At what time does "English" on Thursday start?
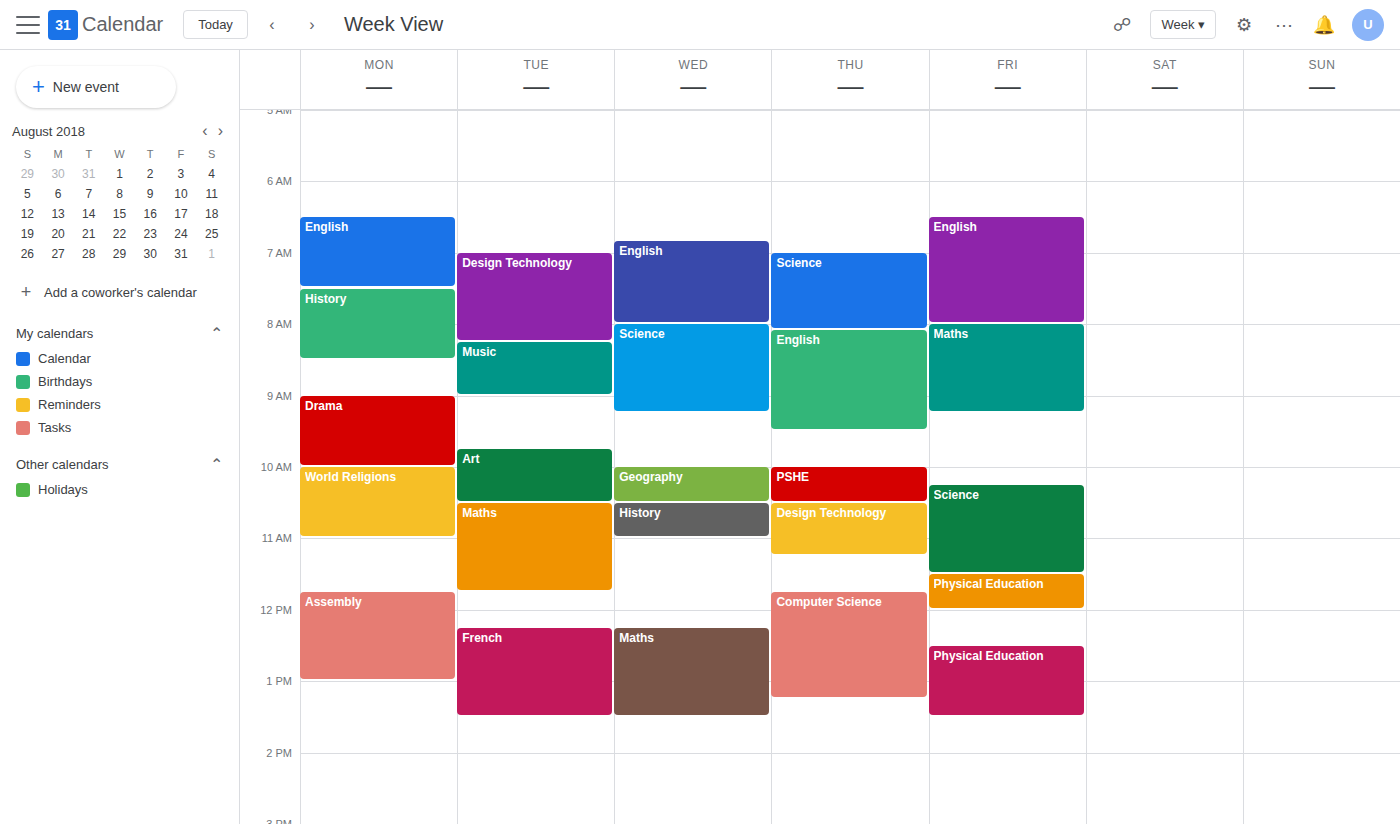
8:05 AM